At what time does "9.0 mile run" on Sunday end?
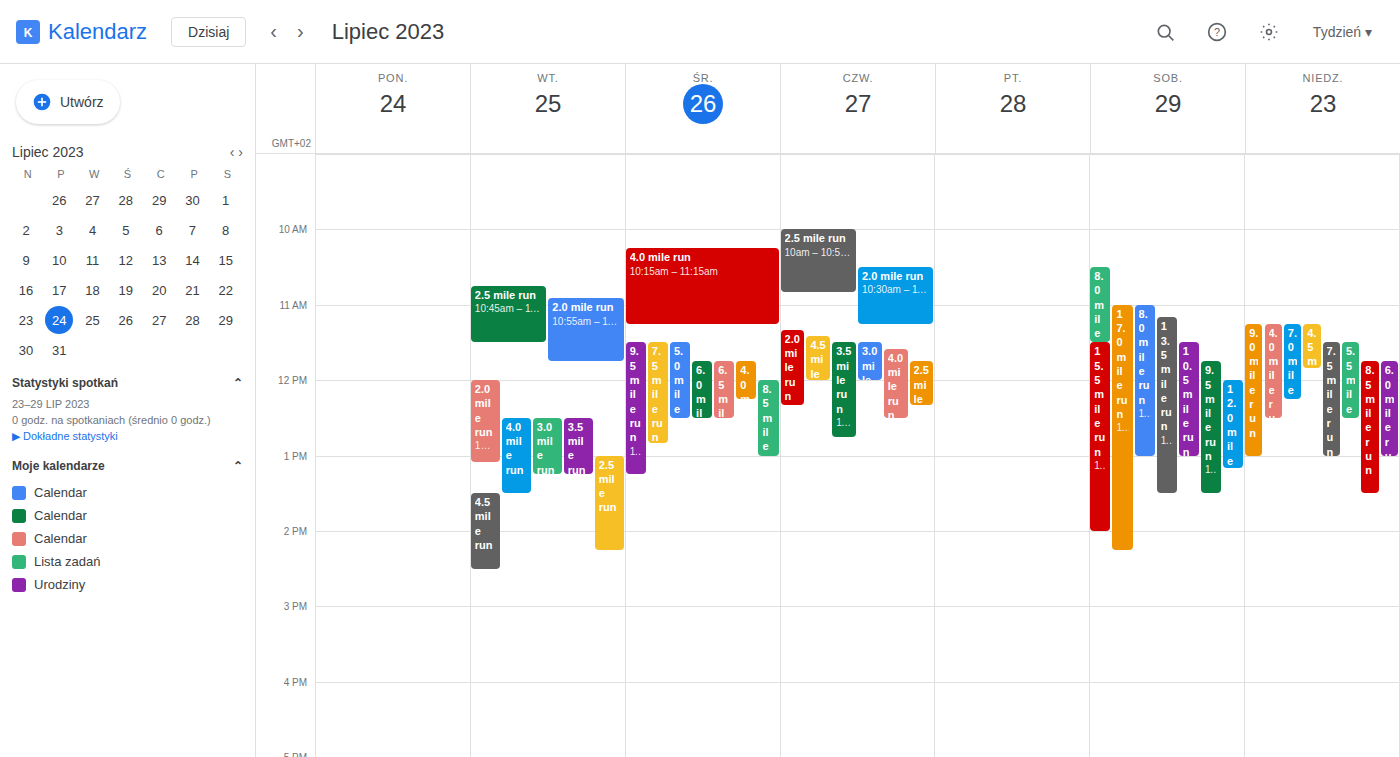
1:00 PM